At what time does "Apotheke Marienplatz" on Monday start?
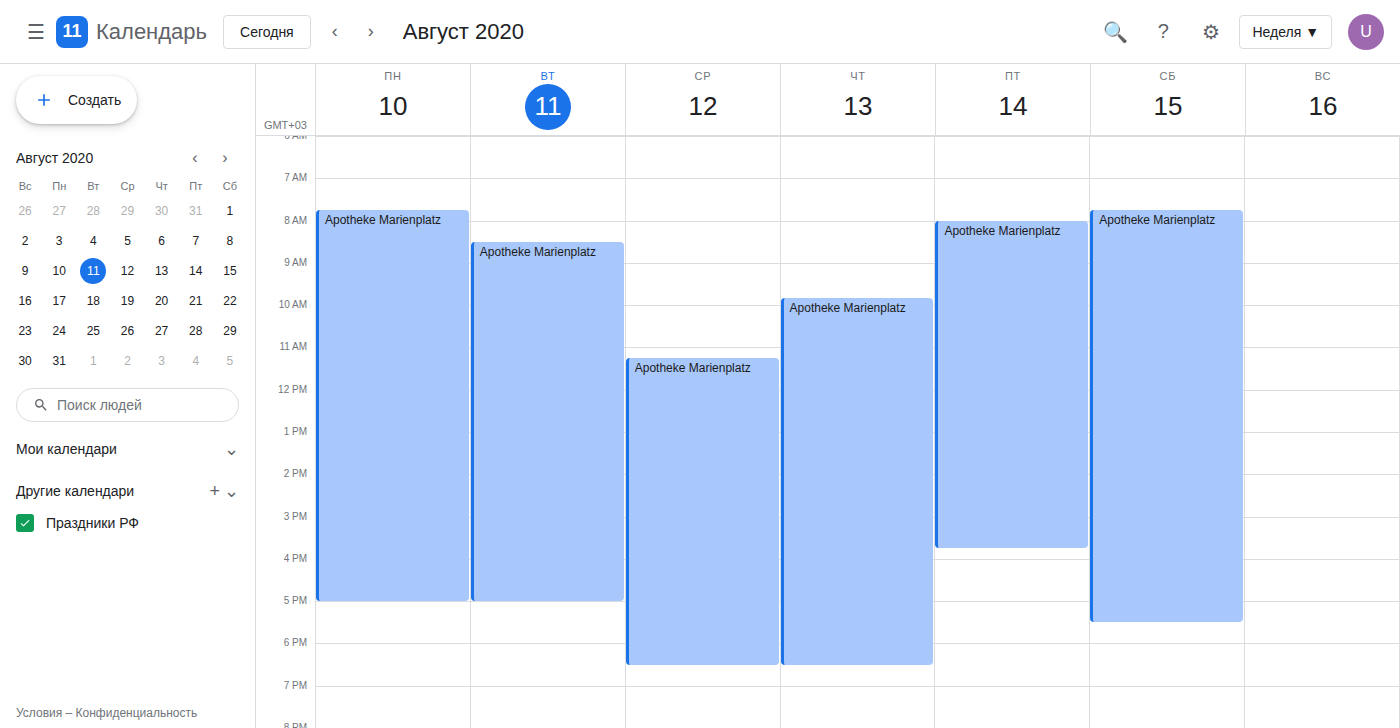
7:45 AM